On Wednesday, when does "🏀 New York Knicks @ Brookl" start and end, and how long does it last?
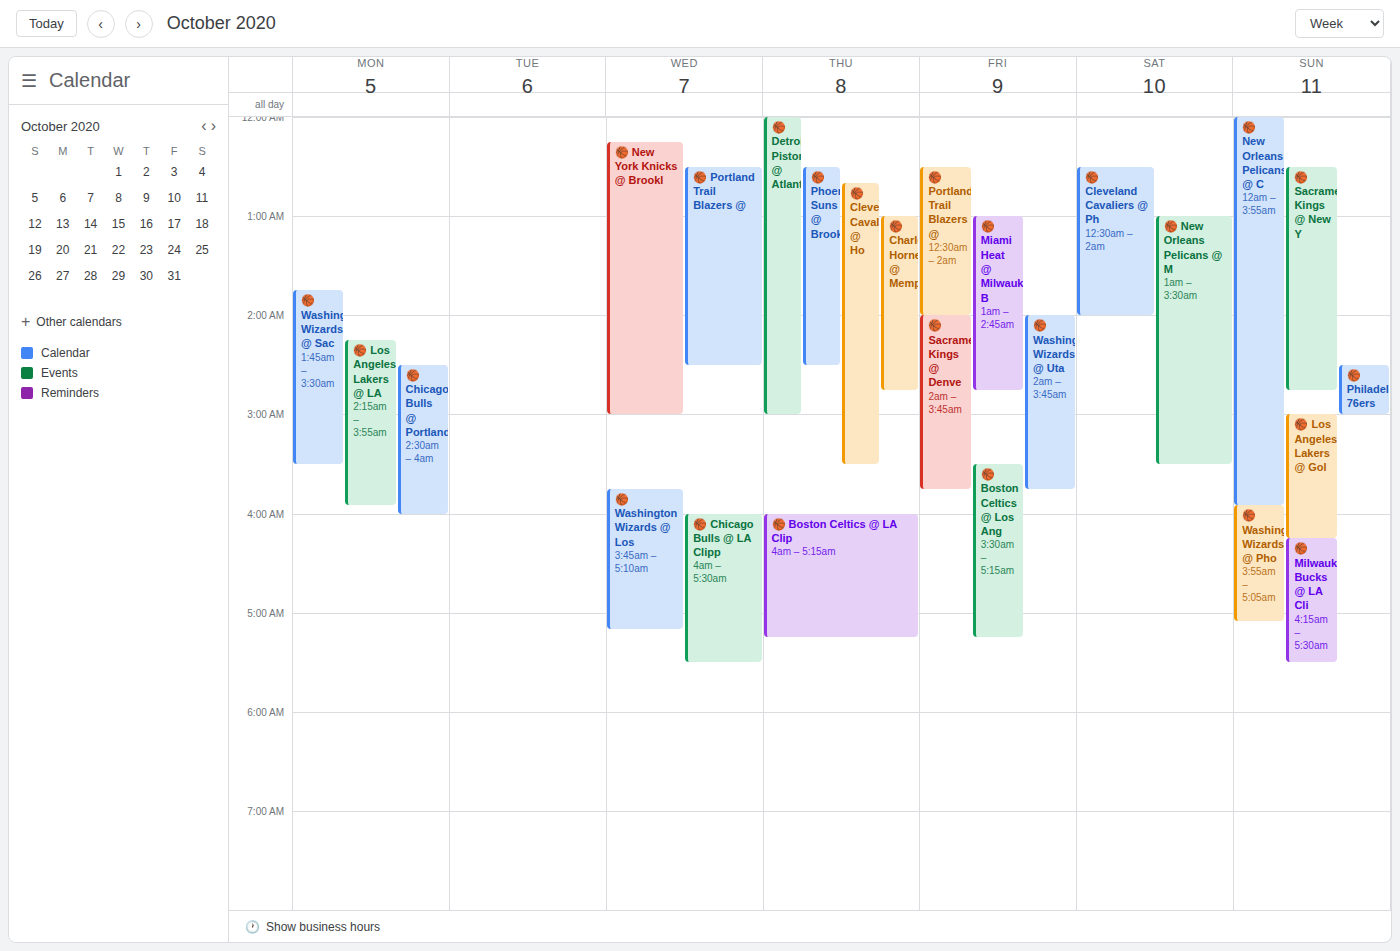
12:15 AM to 3:00 AM, 2 hours 45 minutes